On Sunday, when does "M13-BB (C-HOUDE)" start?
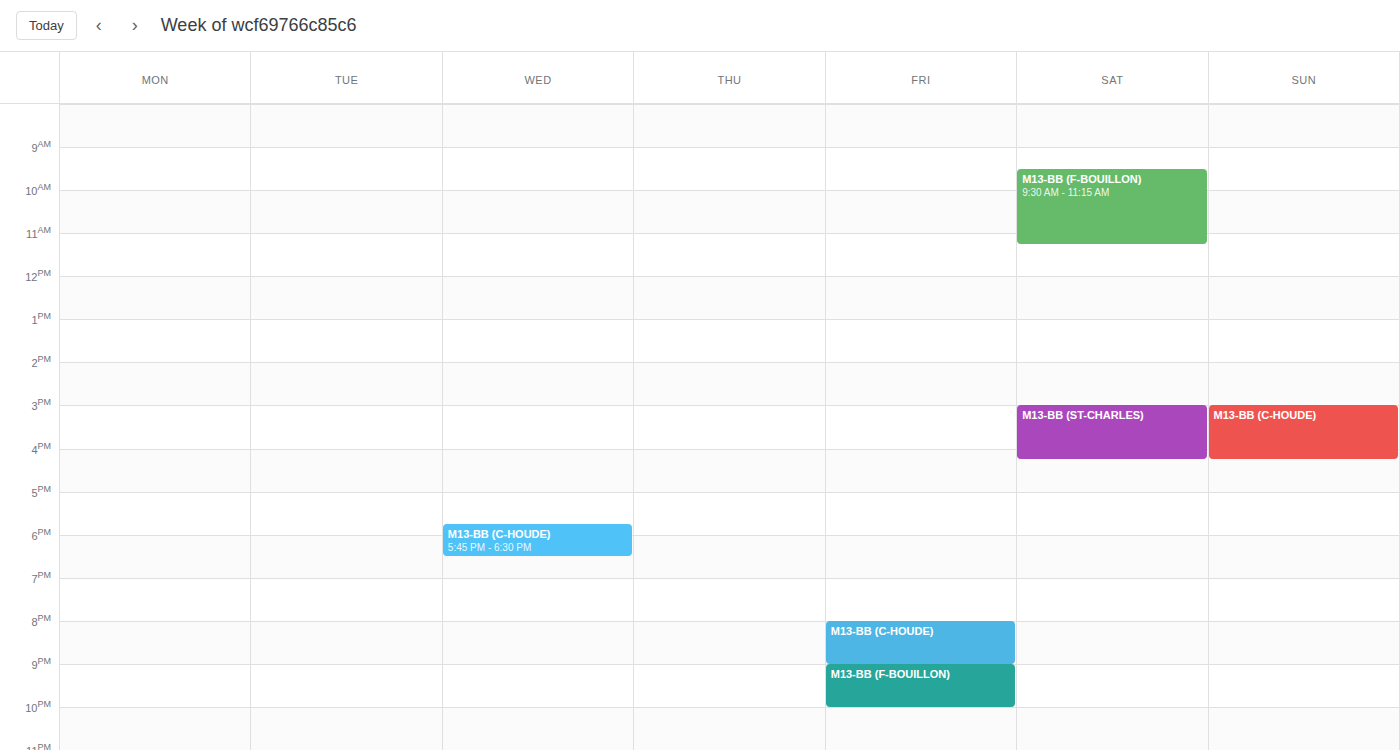
3:00 PM